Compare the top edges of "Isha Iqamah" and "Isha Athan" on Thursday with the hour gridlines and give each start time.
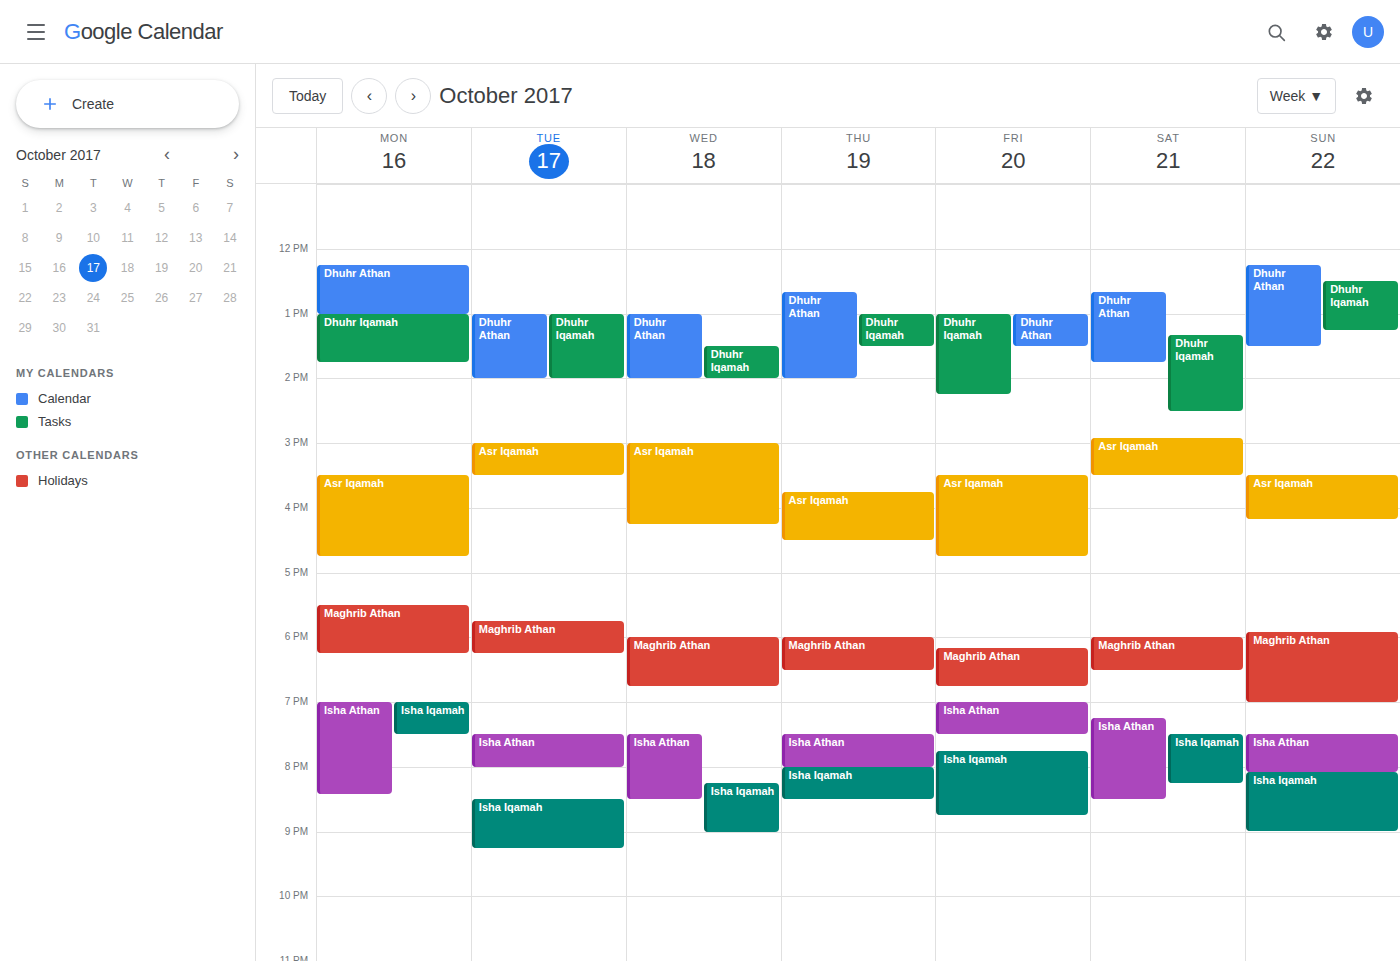
"Isha Iqamah": 8:00 PM, exactly on the 8 PM line. "Isha Athan": 7:30 PM, halfway between the 7 PM and 8 PM lines.